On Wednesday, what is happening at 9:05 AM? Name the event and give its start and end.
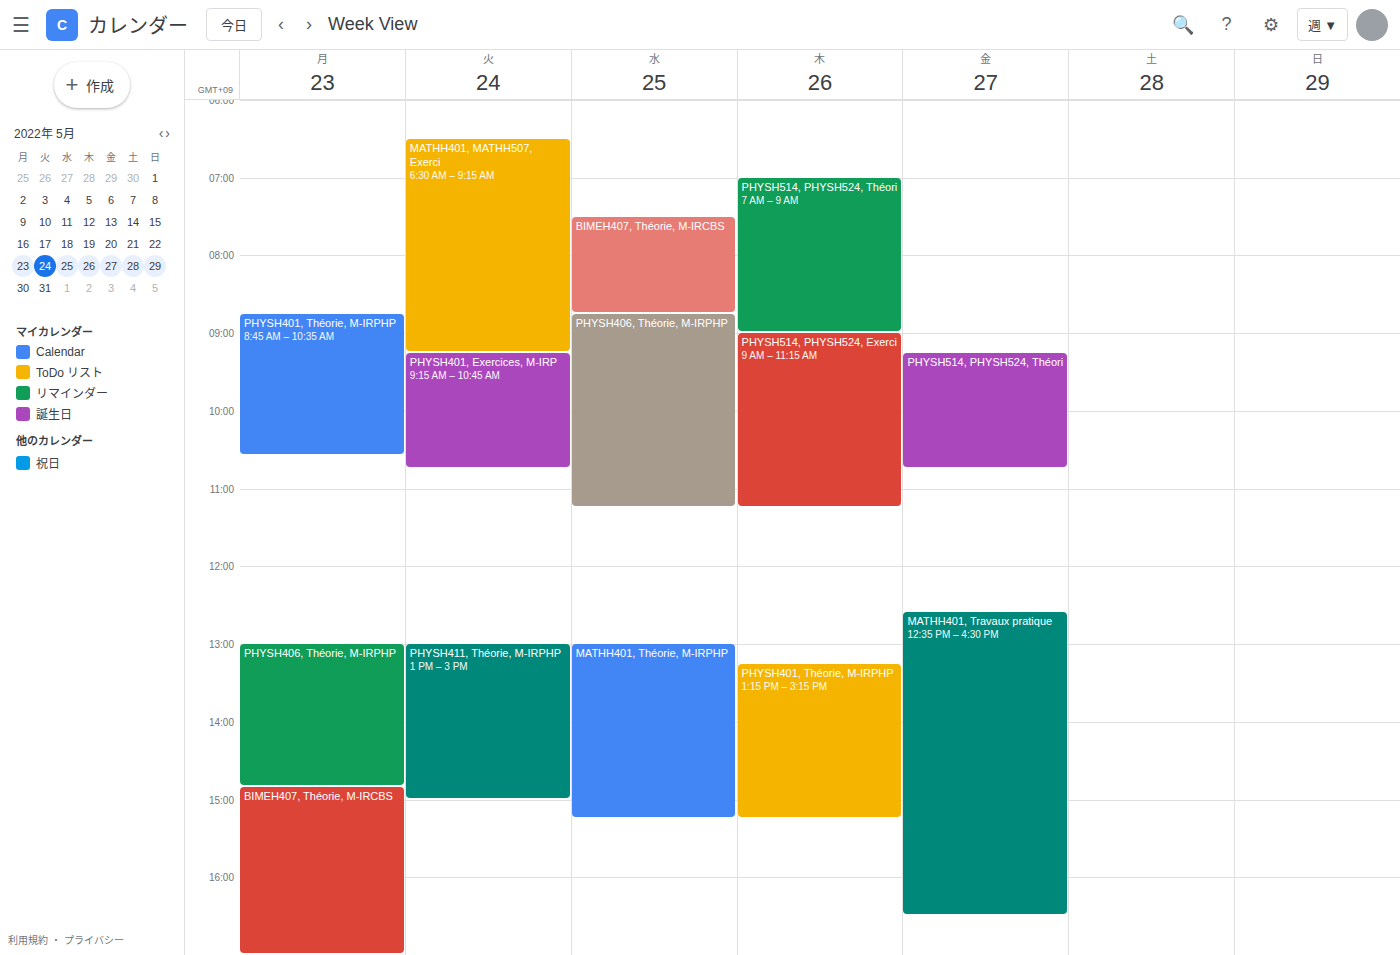
"PHYSH406, Théorie, M-IRPHP", 8:45 AM to 11:15 AM